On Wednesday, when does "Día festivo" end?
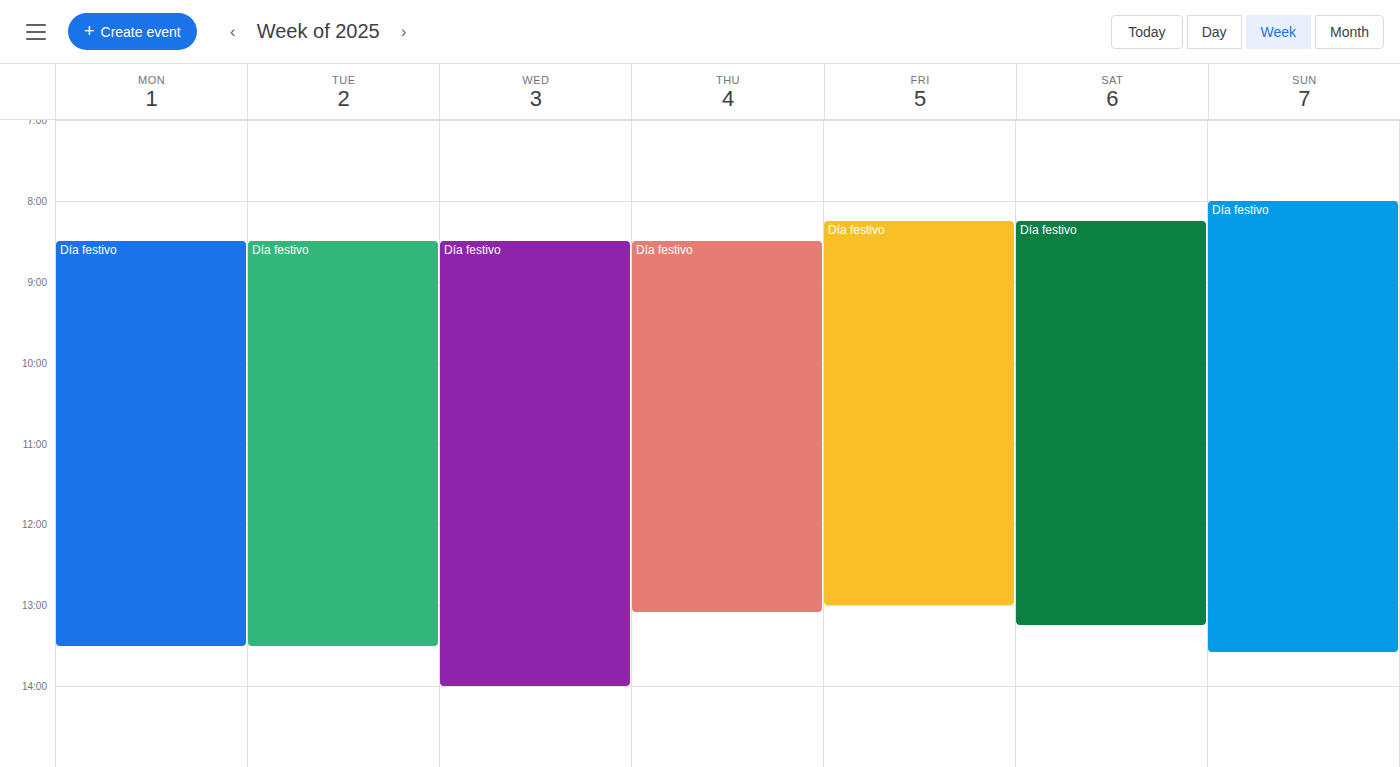
2:00 PM